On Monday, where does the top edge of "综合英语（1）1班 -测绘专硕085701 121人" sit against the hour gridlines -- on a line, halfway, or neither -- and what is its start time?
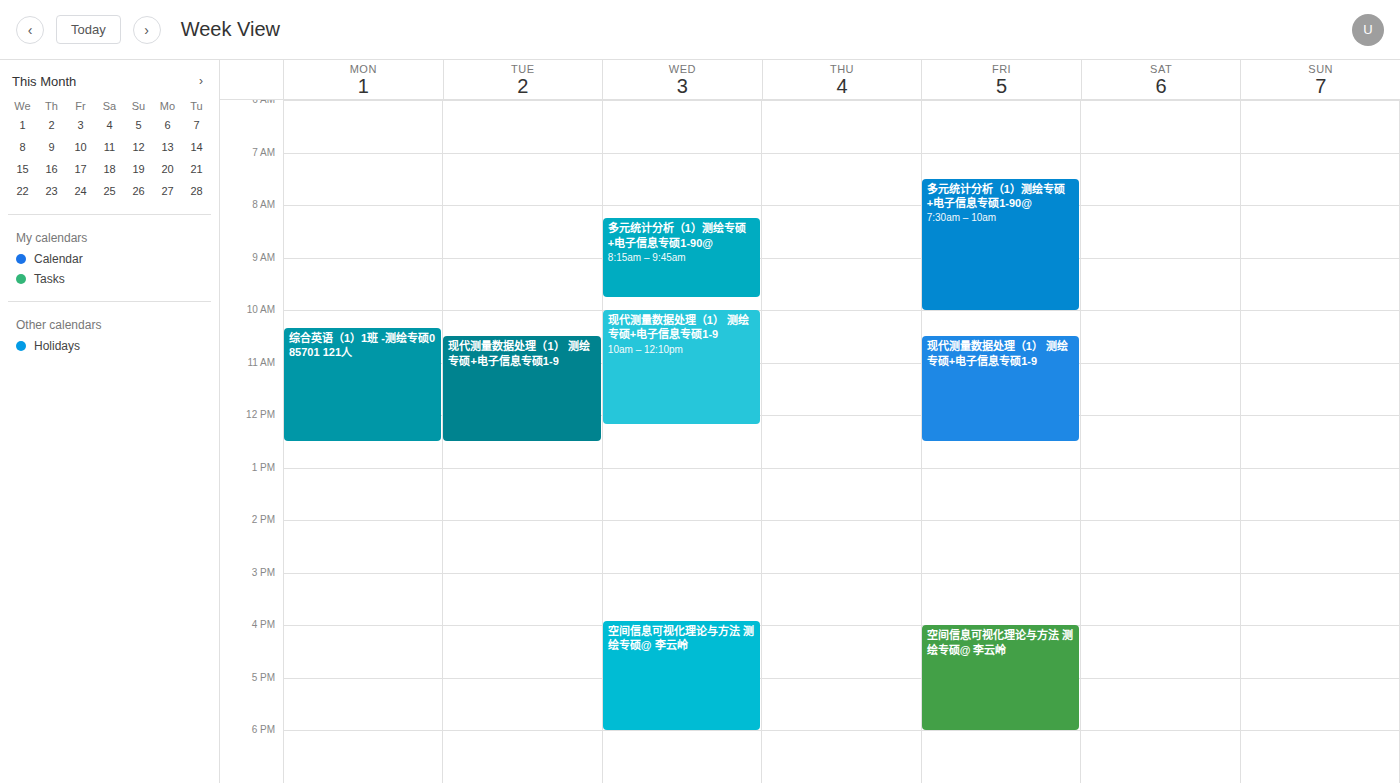
10:20 AM -- neither: 20 minutes below the 10 AM line and 40 minutes above the 11 AM line.